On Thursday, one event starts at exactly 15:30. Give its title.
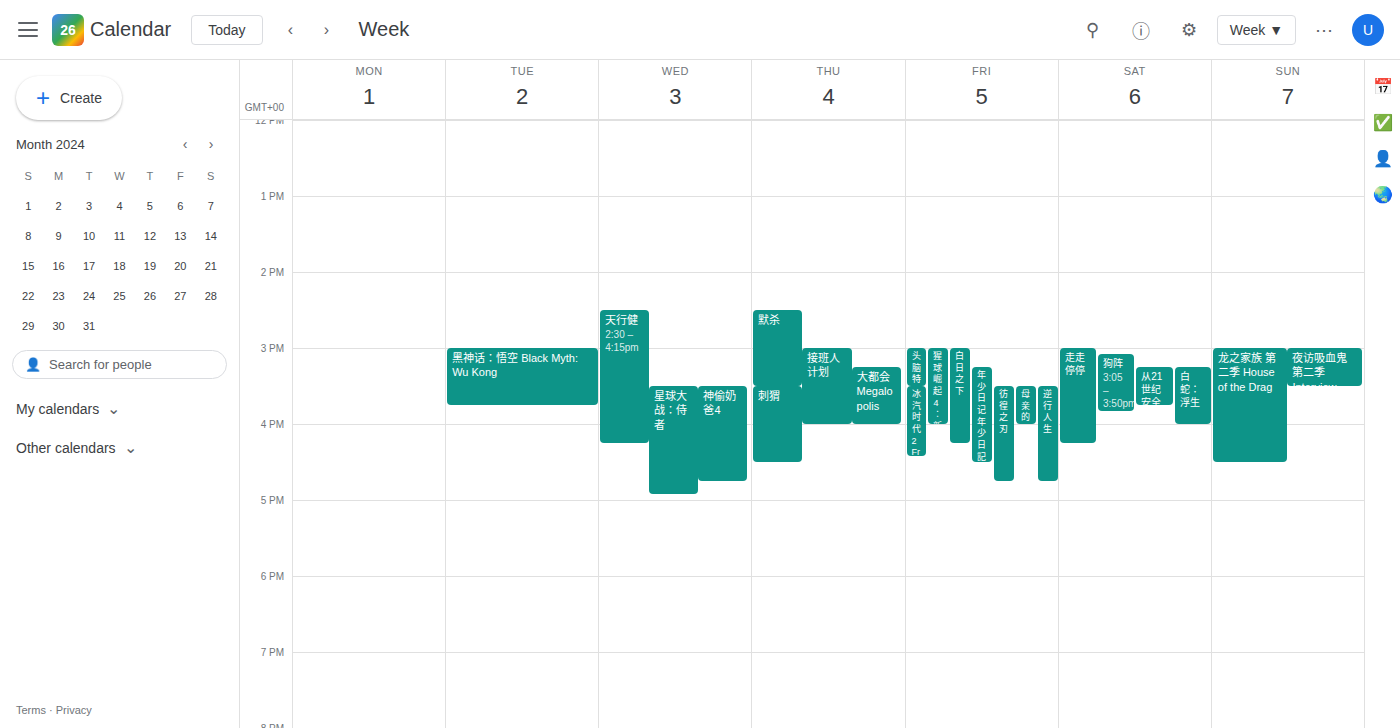
"刺猬"